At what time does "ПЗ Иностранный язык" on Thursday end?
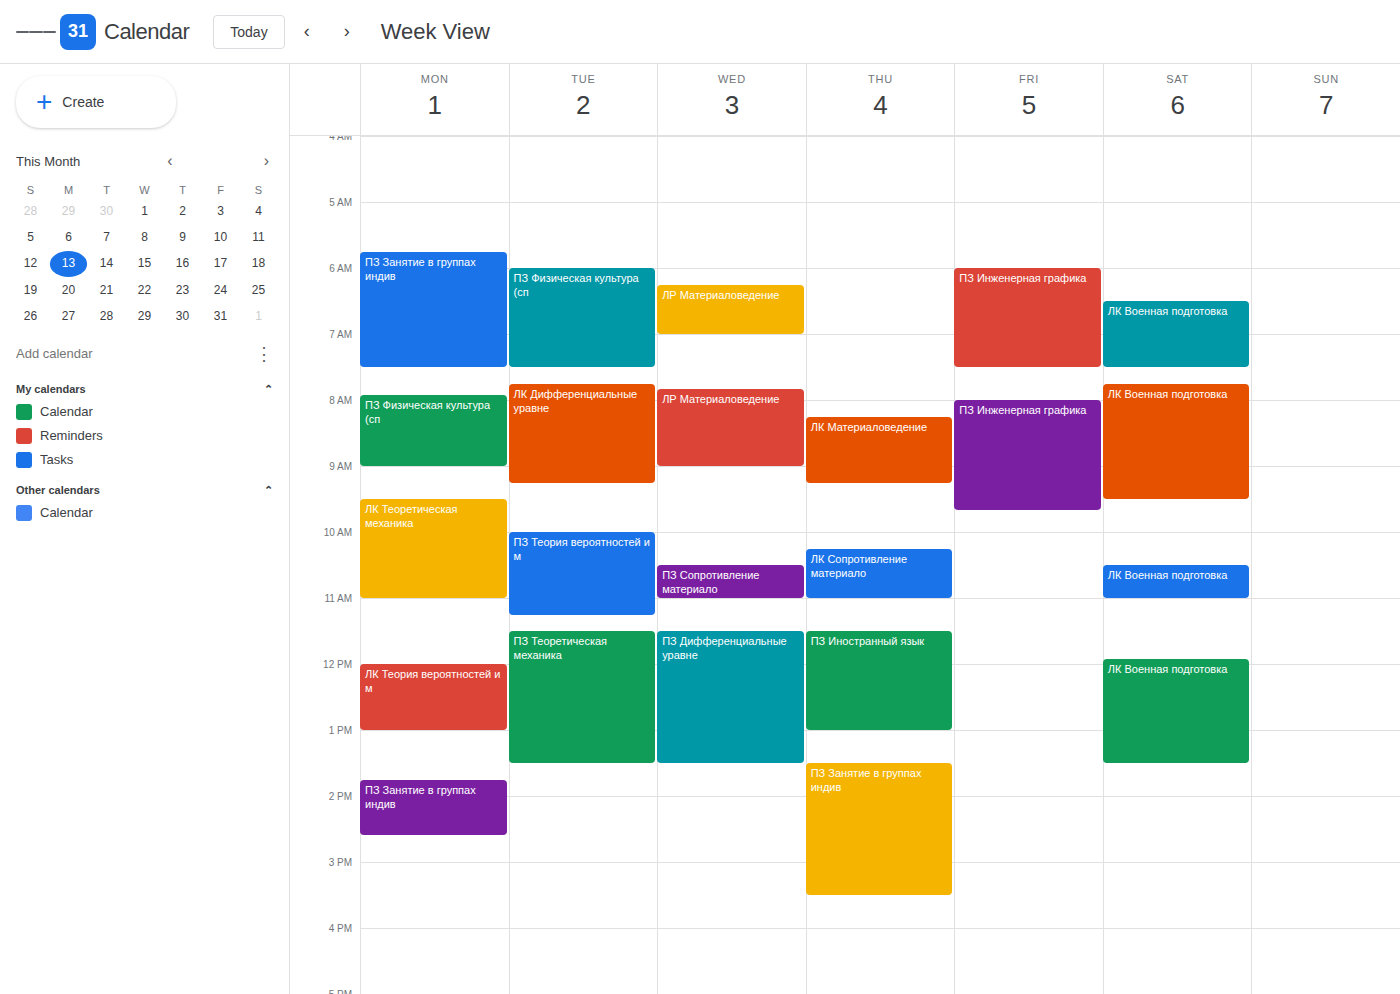
1:00 PM